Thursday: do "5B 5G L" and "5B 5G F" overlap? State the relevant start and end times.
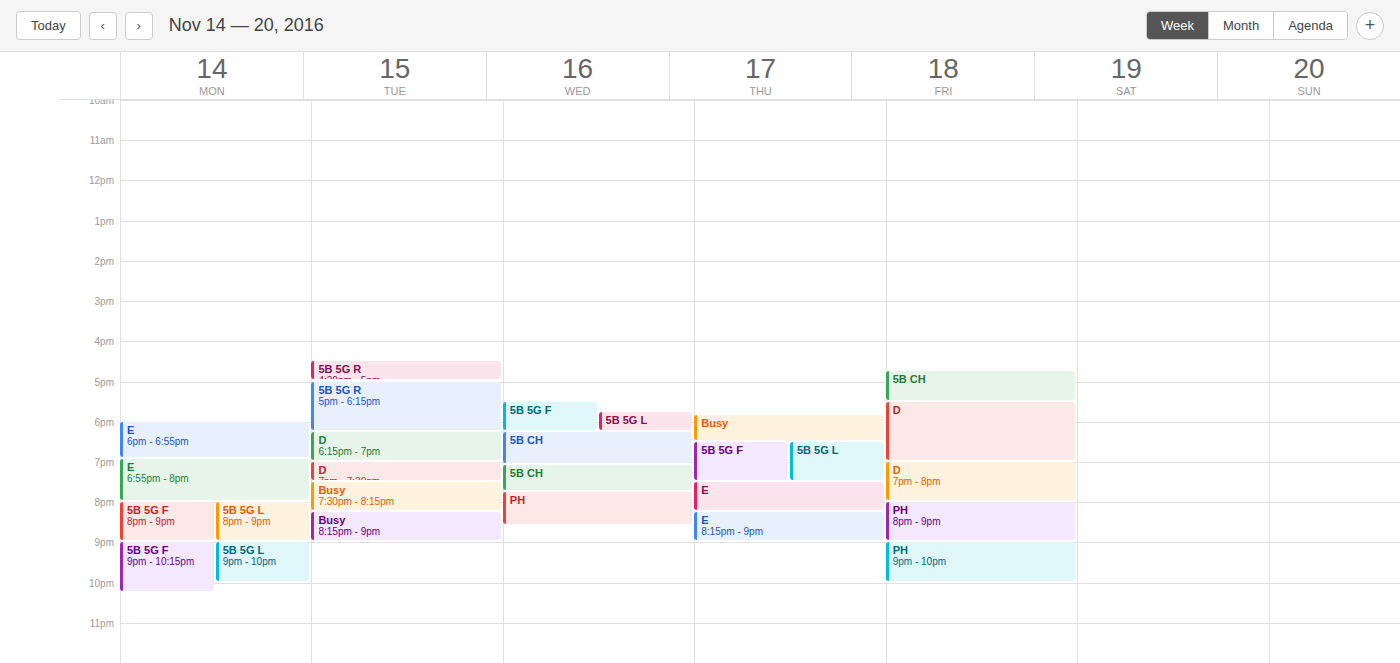
"5B 5G F" runs 6:30 PM to 7:30 PM, inside "5B 5G L" -- they overlap.